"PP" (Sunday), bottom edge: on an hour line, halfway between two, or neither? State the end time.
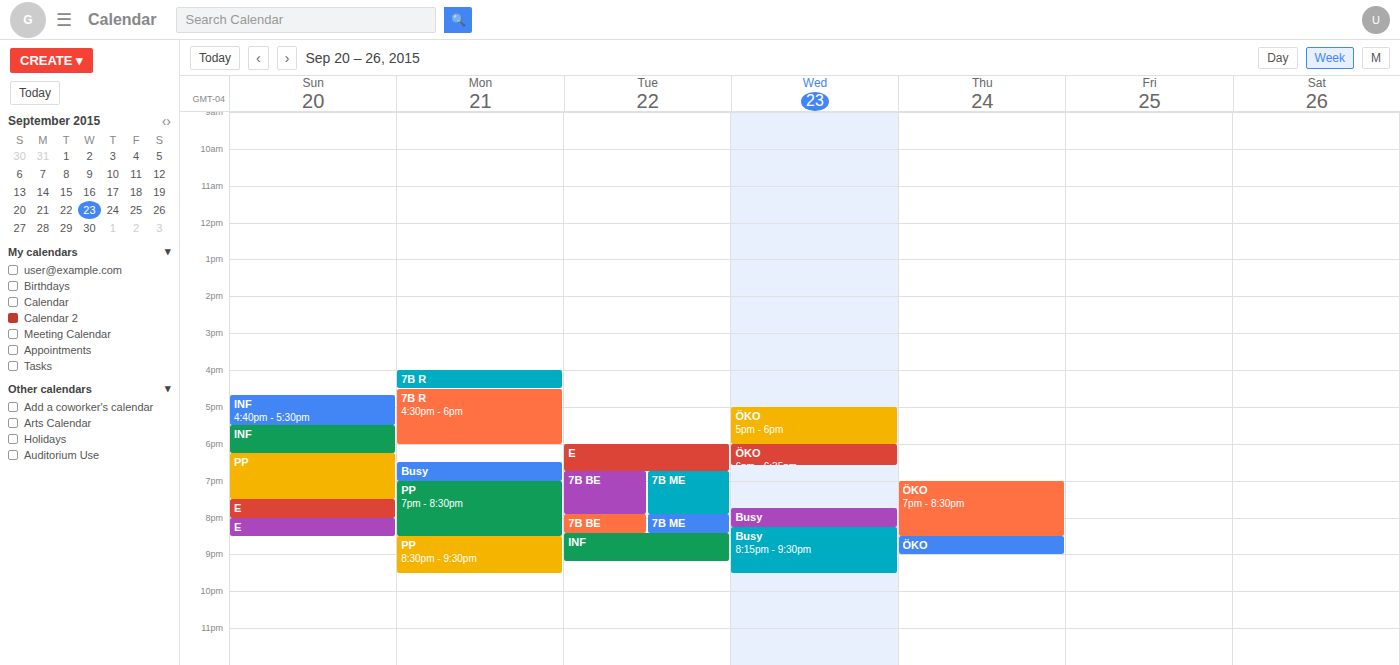
7:30 PM -- halfway between the 7 PM and 8 PM lines.